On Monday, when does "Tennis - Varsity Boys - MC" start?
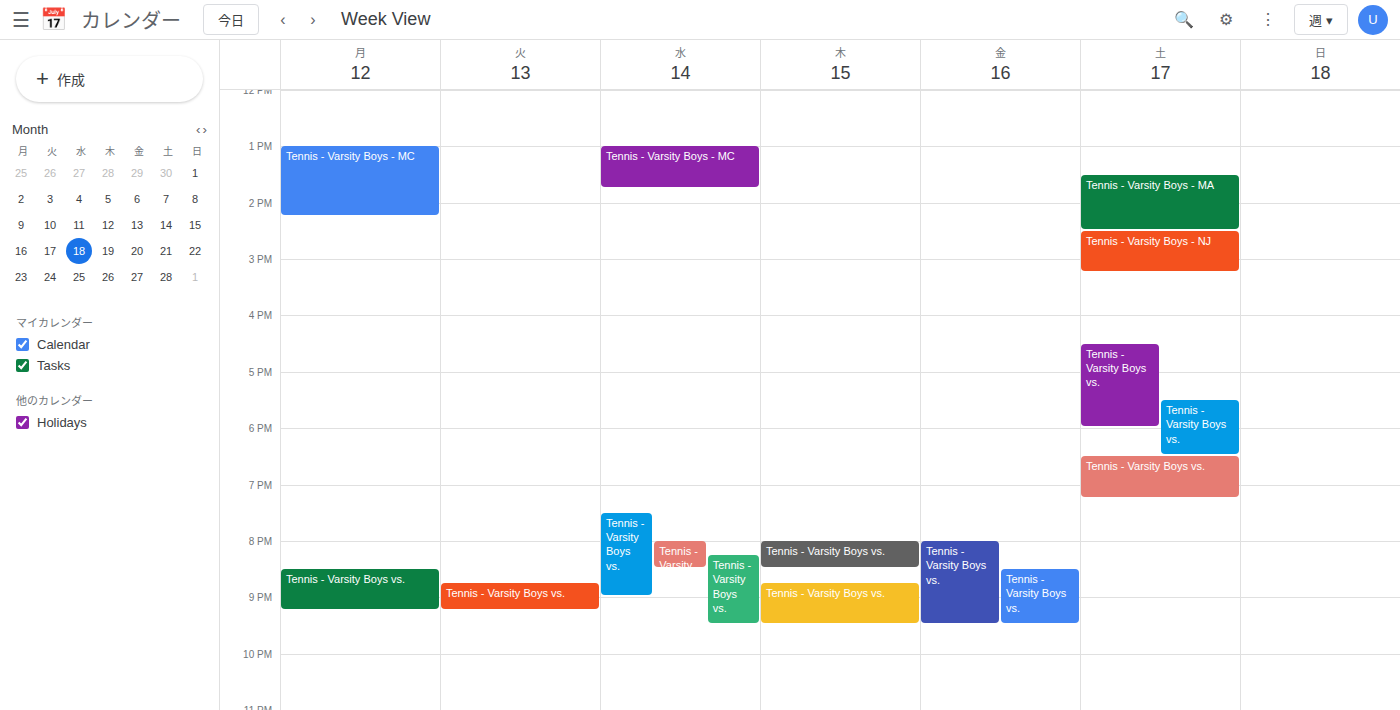
1:00 PM